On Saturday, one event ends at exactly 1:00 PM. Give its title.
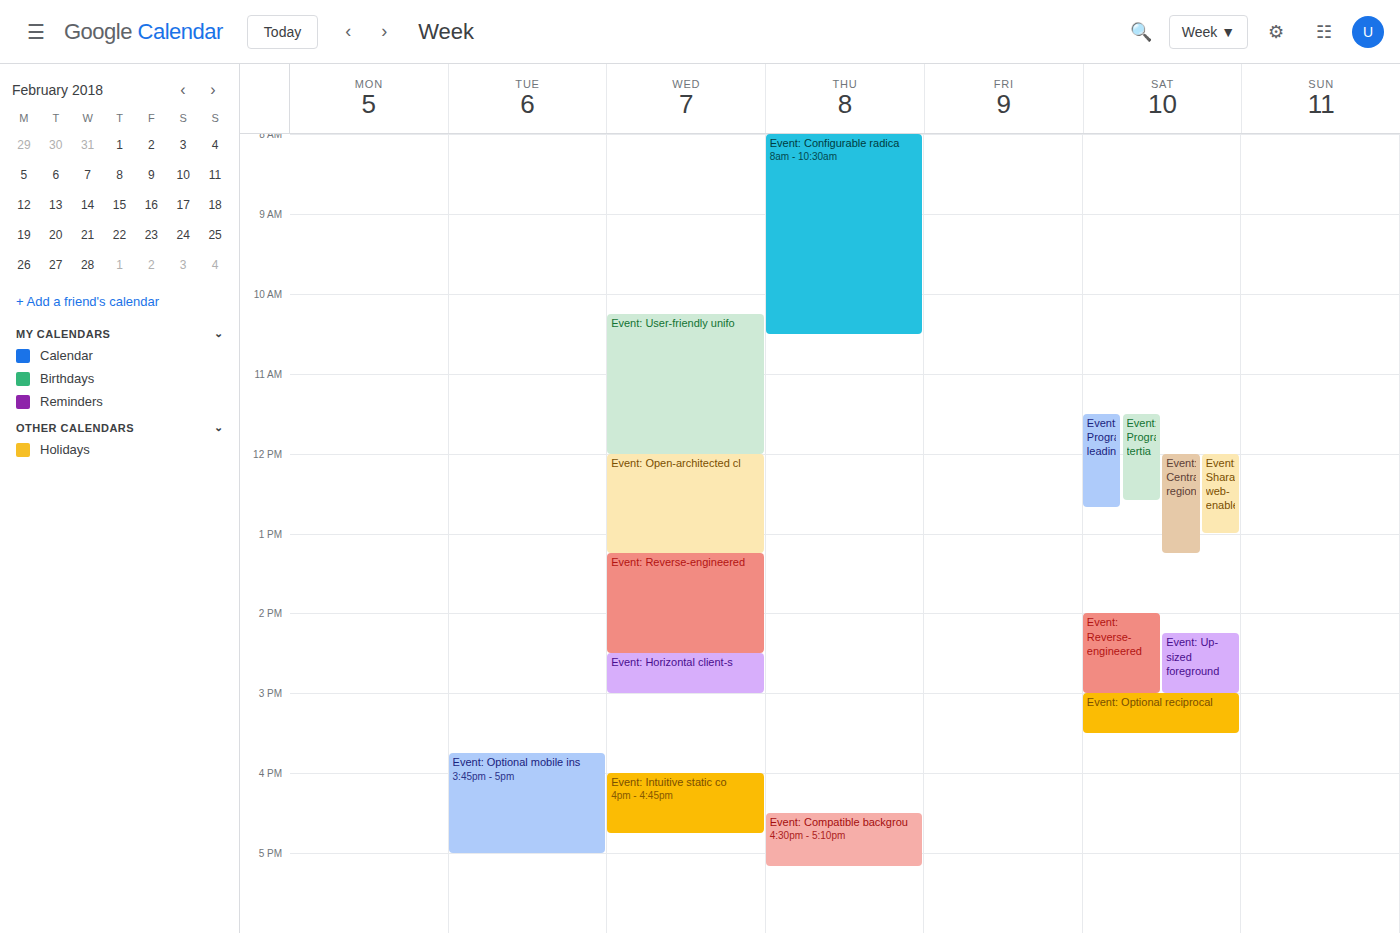
"Event: Sharable web-enable"